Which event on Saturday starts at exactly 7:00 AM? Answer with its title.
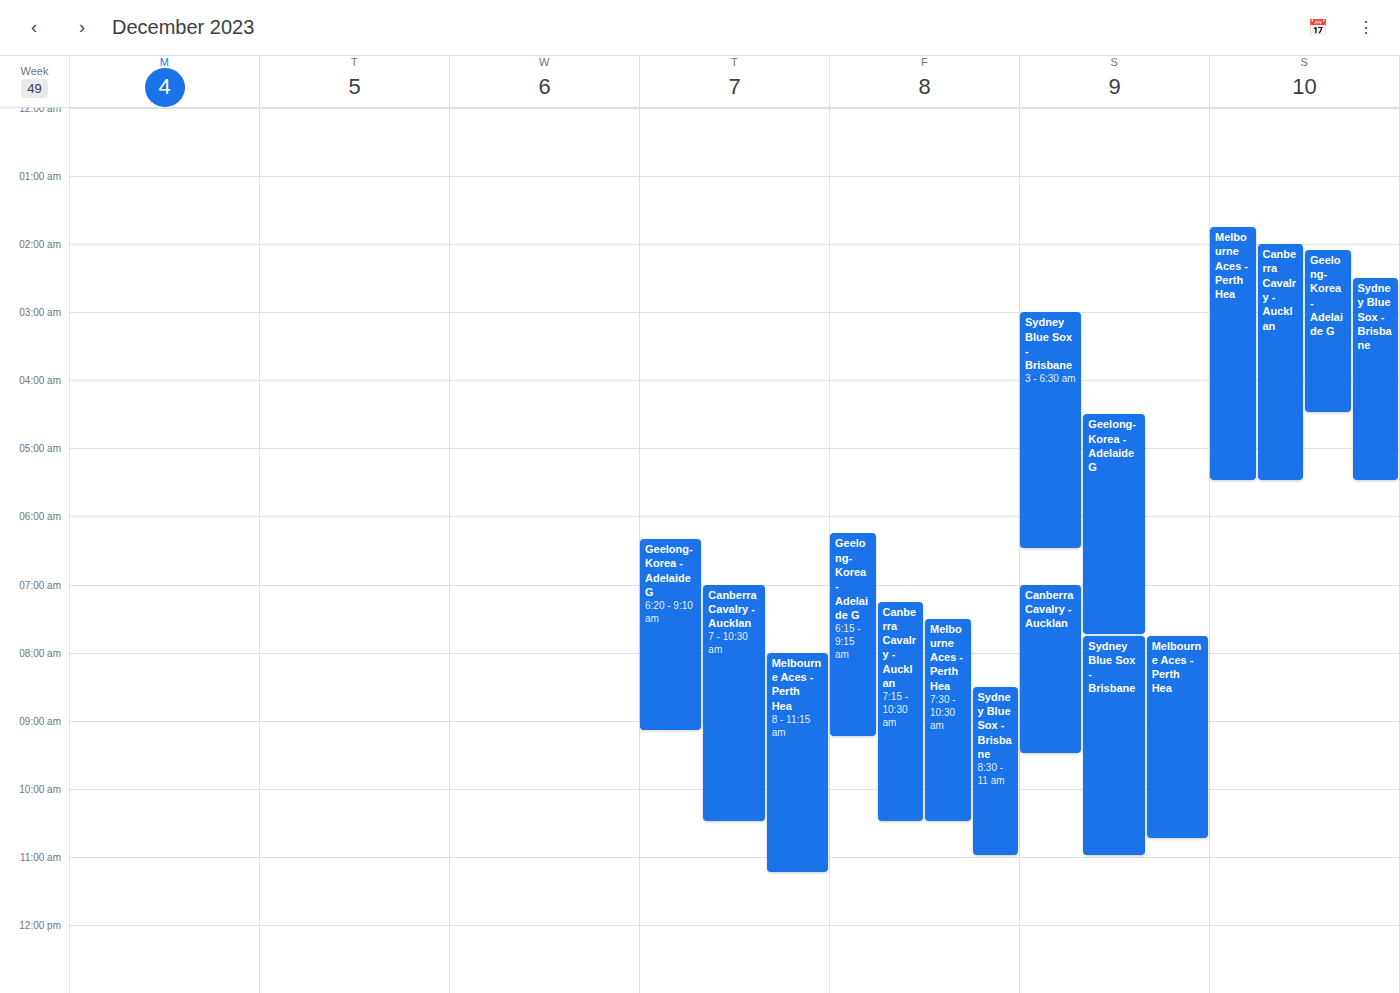
"Canberra Cavalry - Aucklan"